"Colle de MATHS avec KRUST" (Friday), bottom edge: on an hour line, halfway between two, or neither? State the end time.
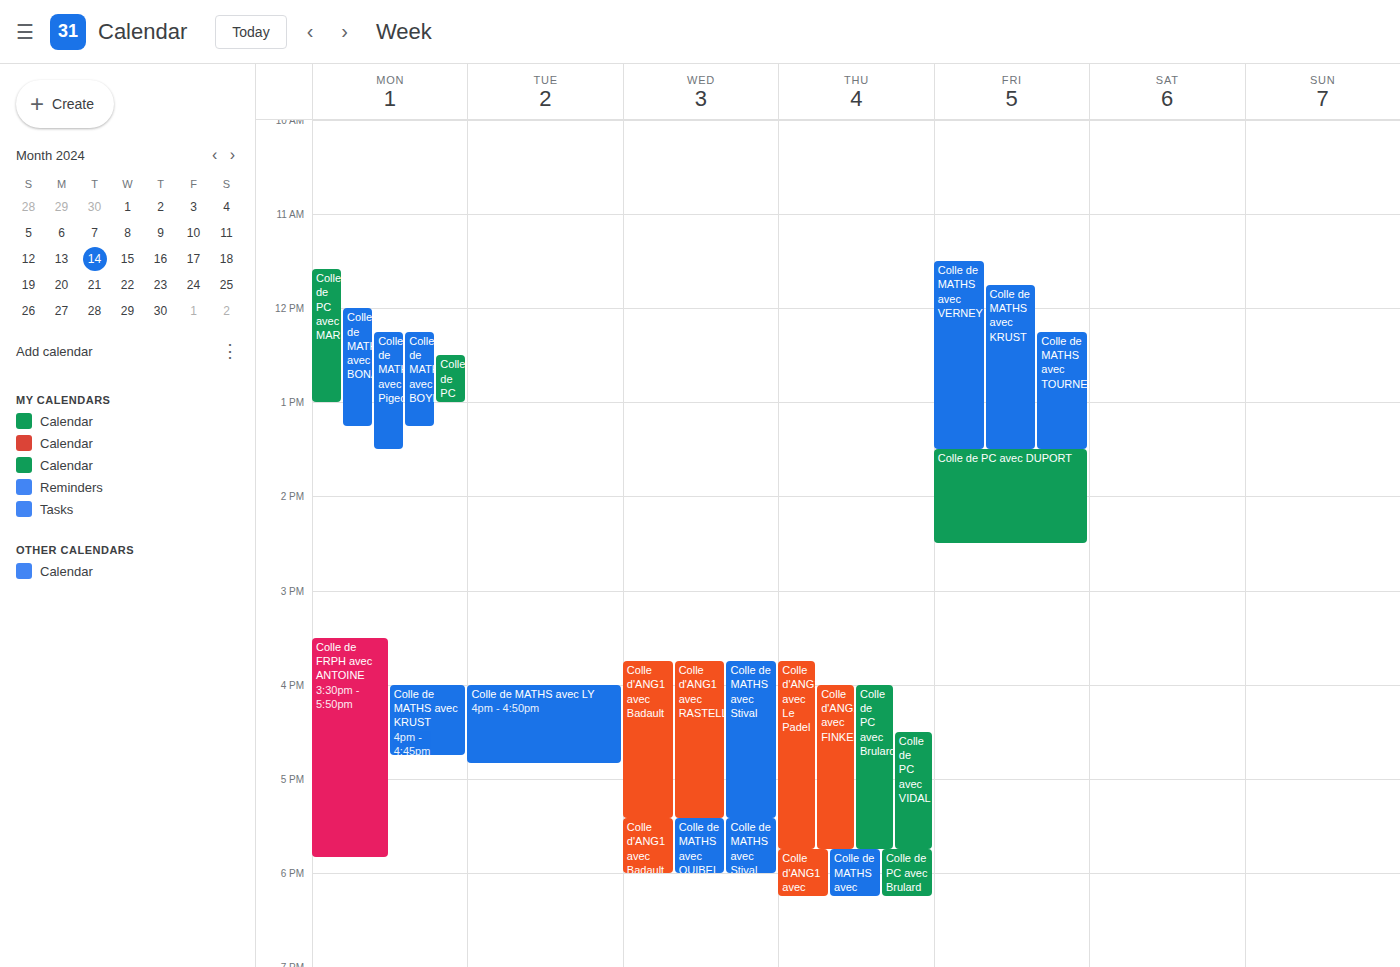
1:30 PM -- halfway between the 1 PM and 2 PM lines.